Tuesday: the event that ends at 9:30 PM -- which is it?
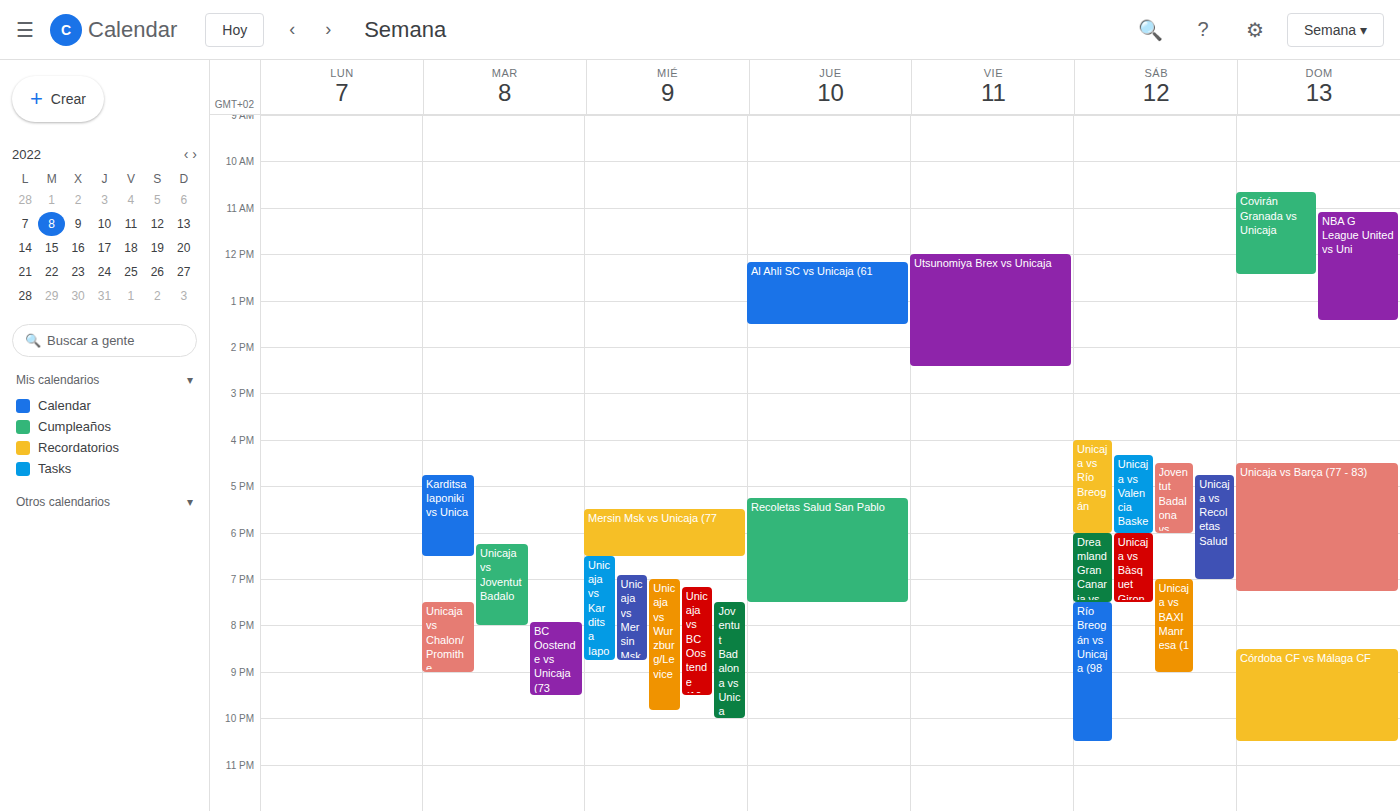
"BC Oostende vs Unicaja (73"